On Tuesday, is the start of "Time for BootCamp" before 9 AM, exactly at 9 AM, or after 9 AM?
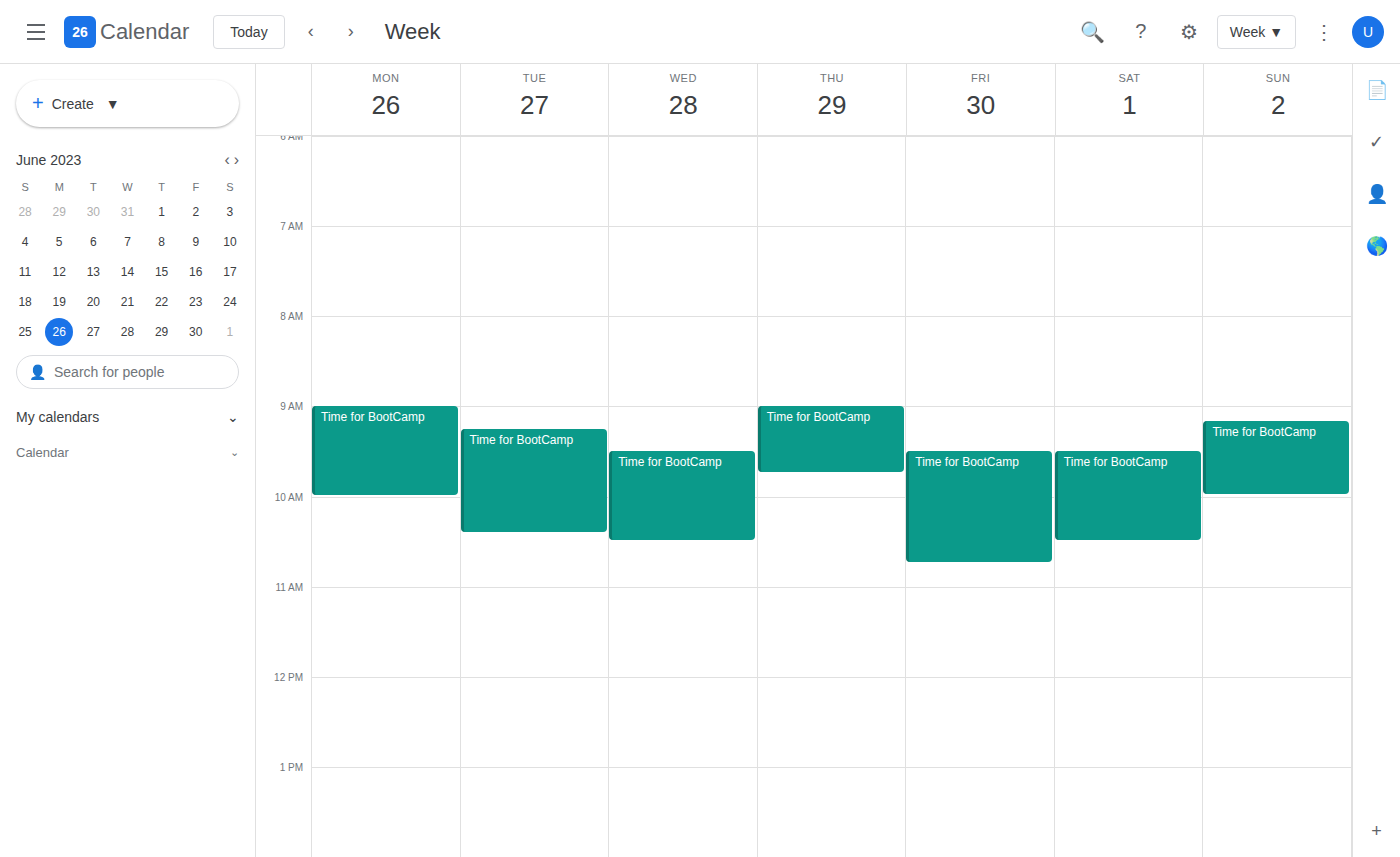
9:15 AM -- after 9 AM, 15 minutes below the 9 AM line.